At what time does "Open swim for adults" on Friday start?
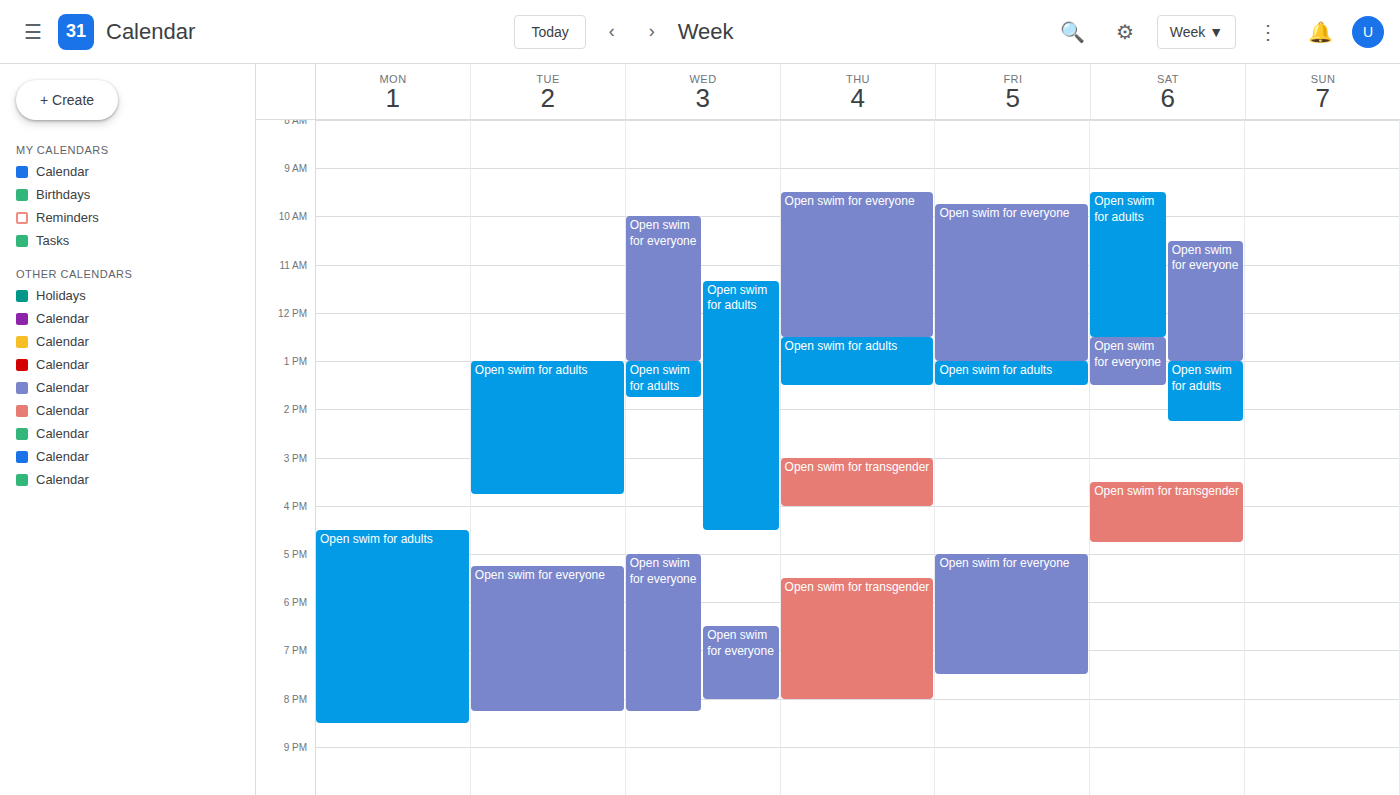
1:00 PM